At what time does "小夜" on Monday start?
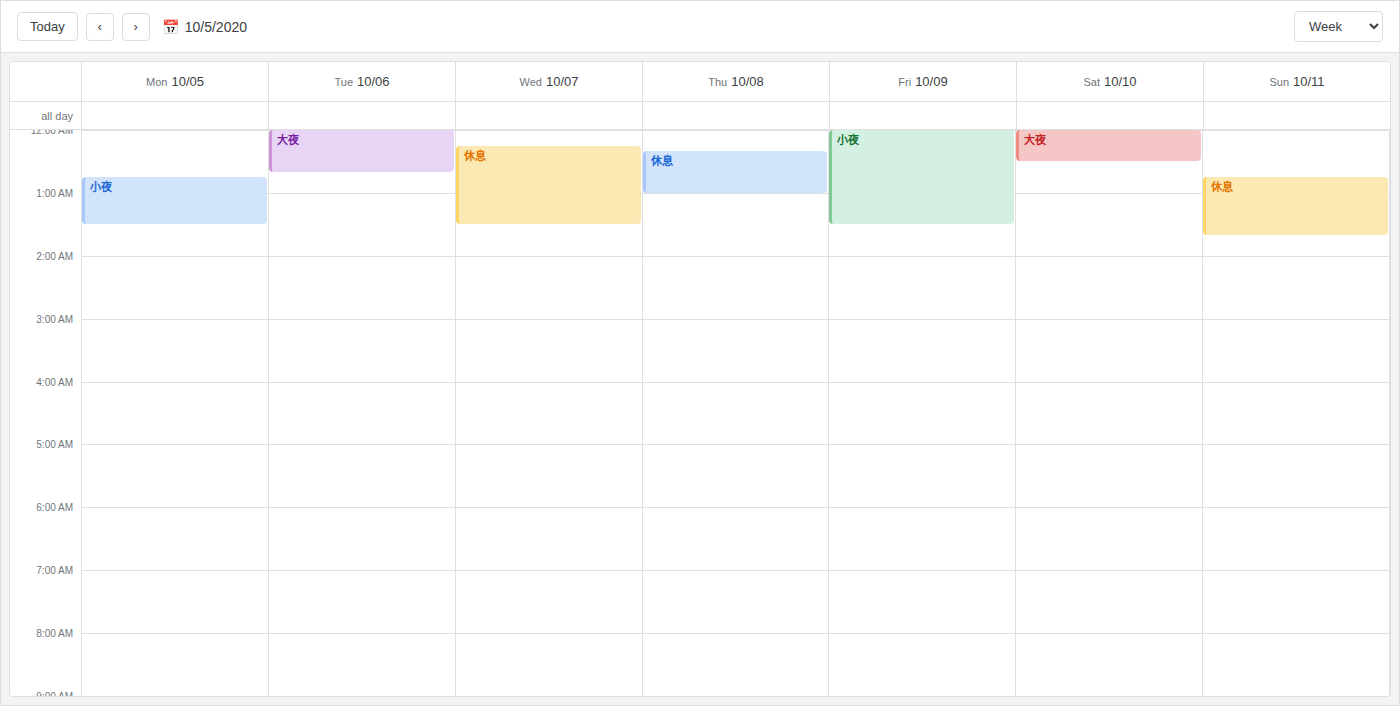
00:45